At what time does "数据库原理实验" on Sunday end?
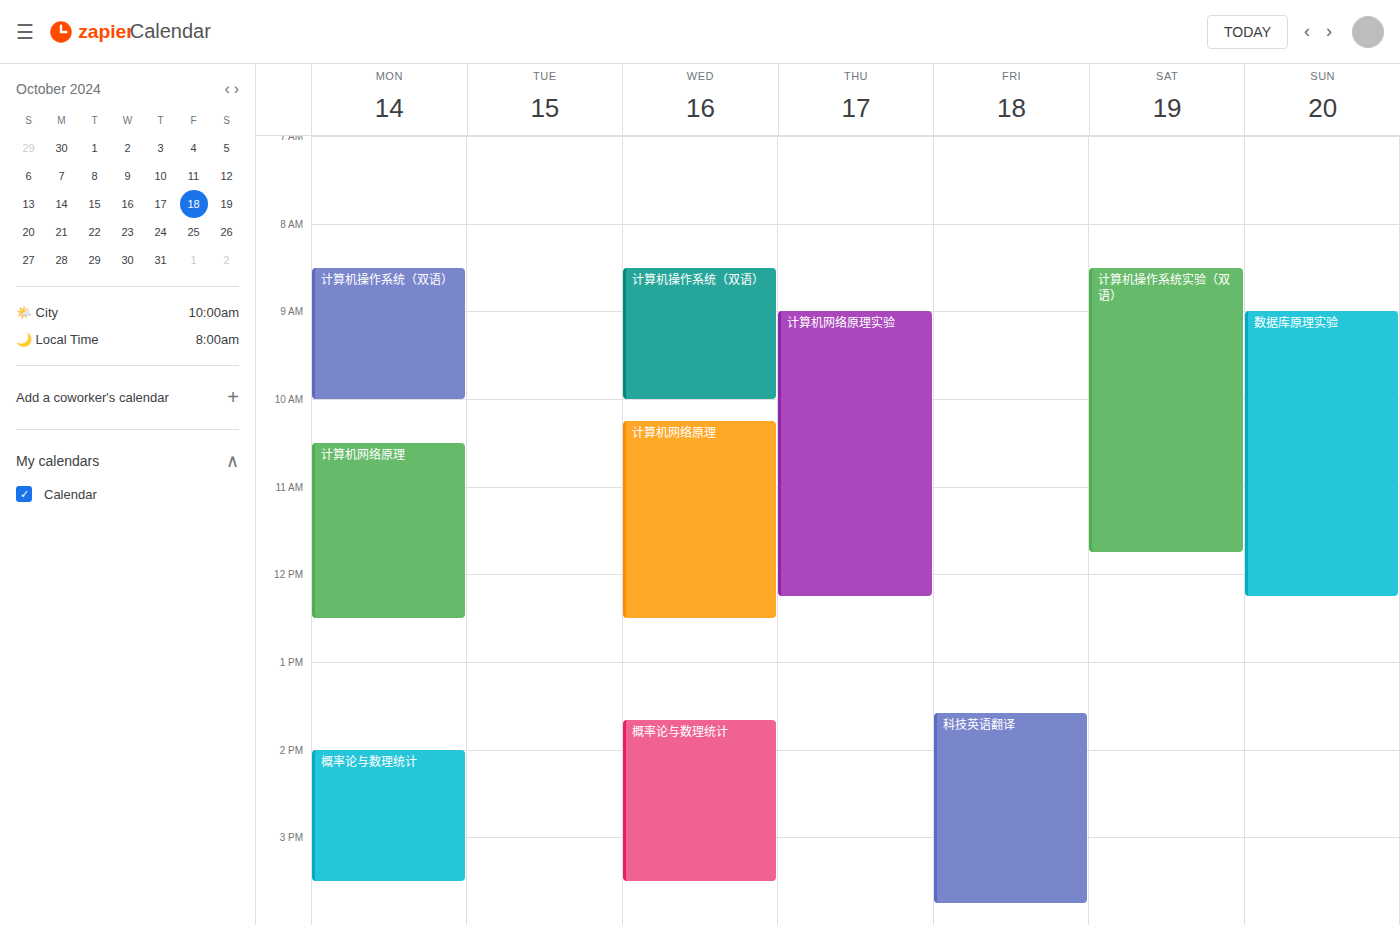
12:15 PM